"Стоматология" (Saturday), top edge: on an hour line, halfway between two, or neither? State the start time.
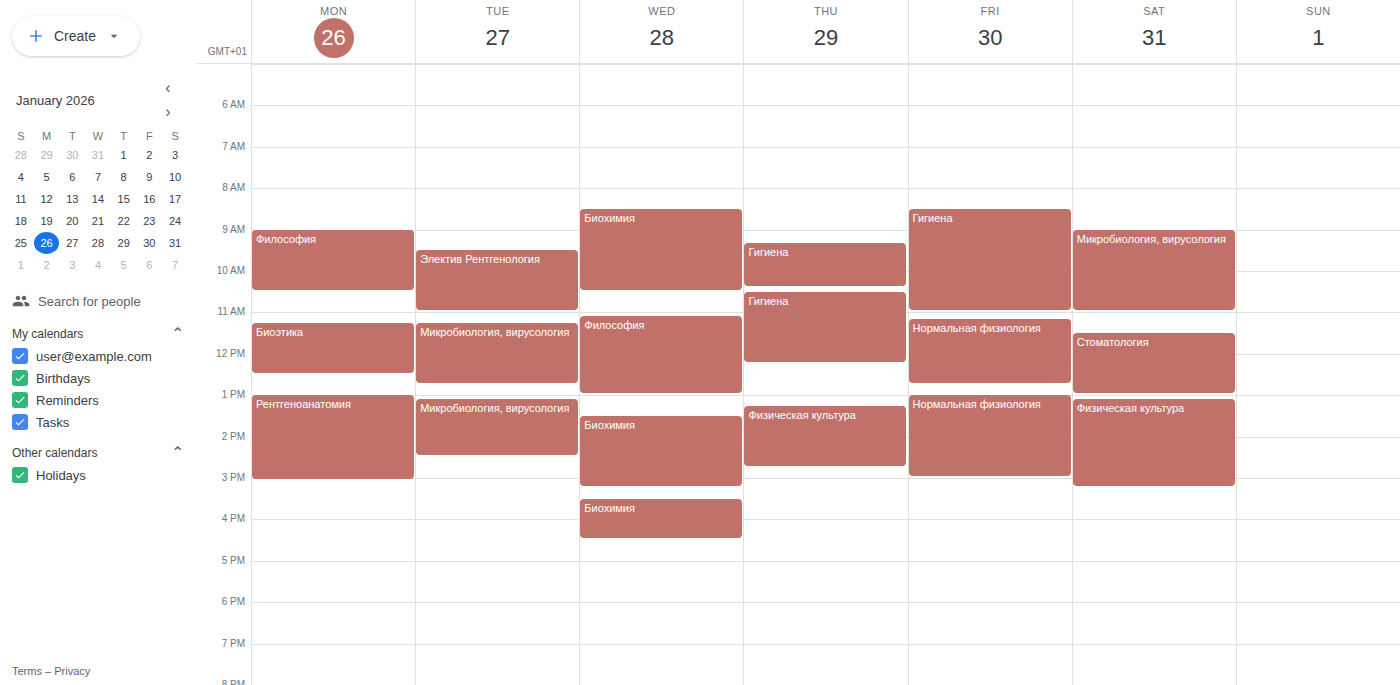
11:30 AM -- halfway between the 11 AM and 12 PM lines.